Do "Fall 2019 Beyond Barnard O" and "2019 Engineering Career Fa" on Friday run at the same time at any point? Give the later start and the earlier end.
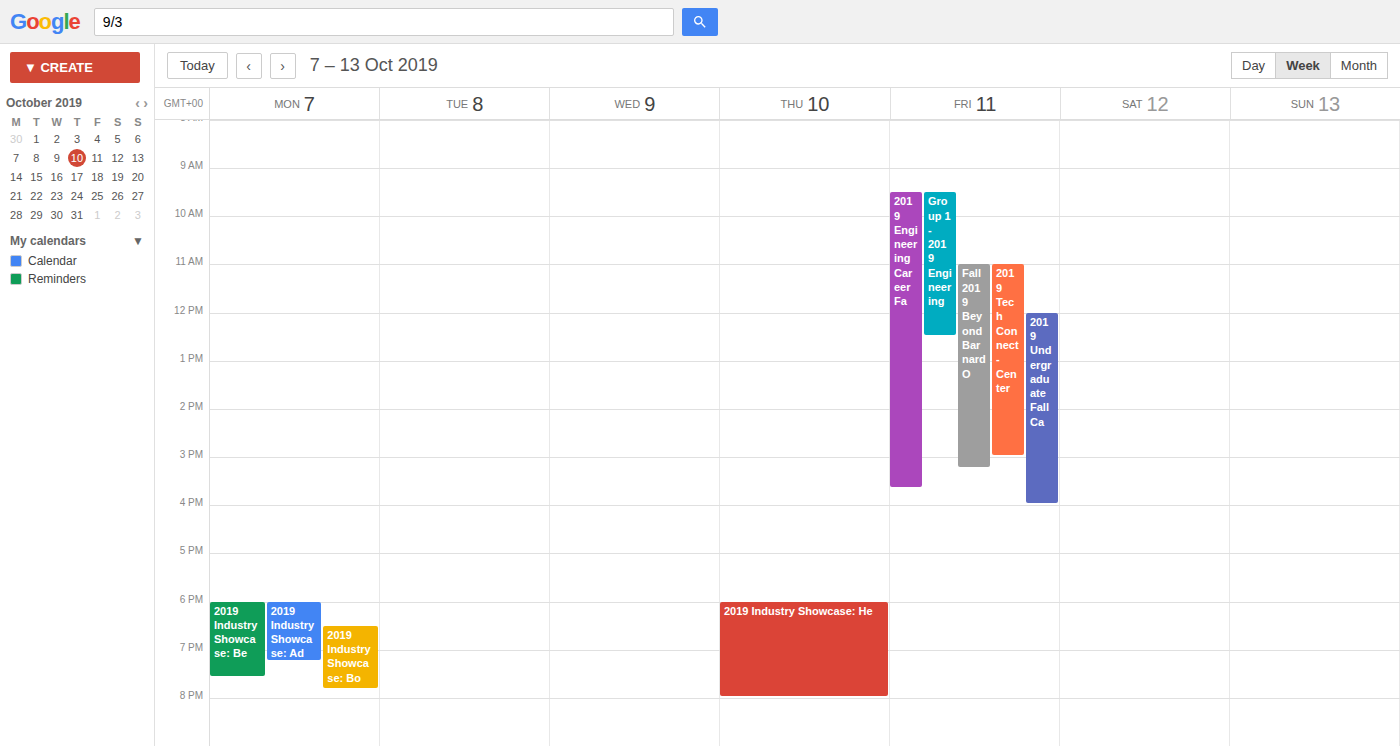
"Fall 2019 Beyond Barnard O" runs 11:00 AM to 3:15 PM, inside "2019 Engineering Career Fa" -- they overlap.